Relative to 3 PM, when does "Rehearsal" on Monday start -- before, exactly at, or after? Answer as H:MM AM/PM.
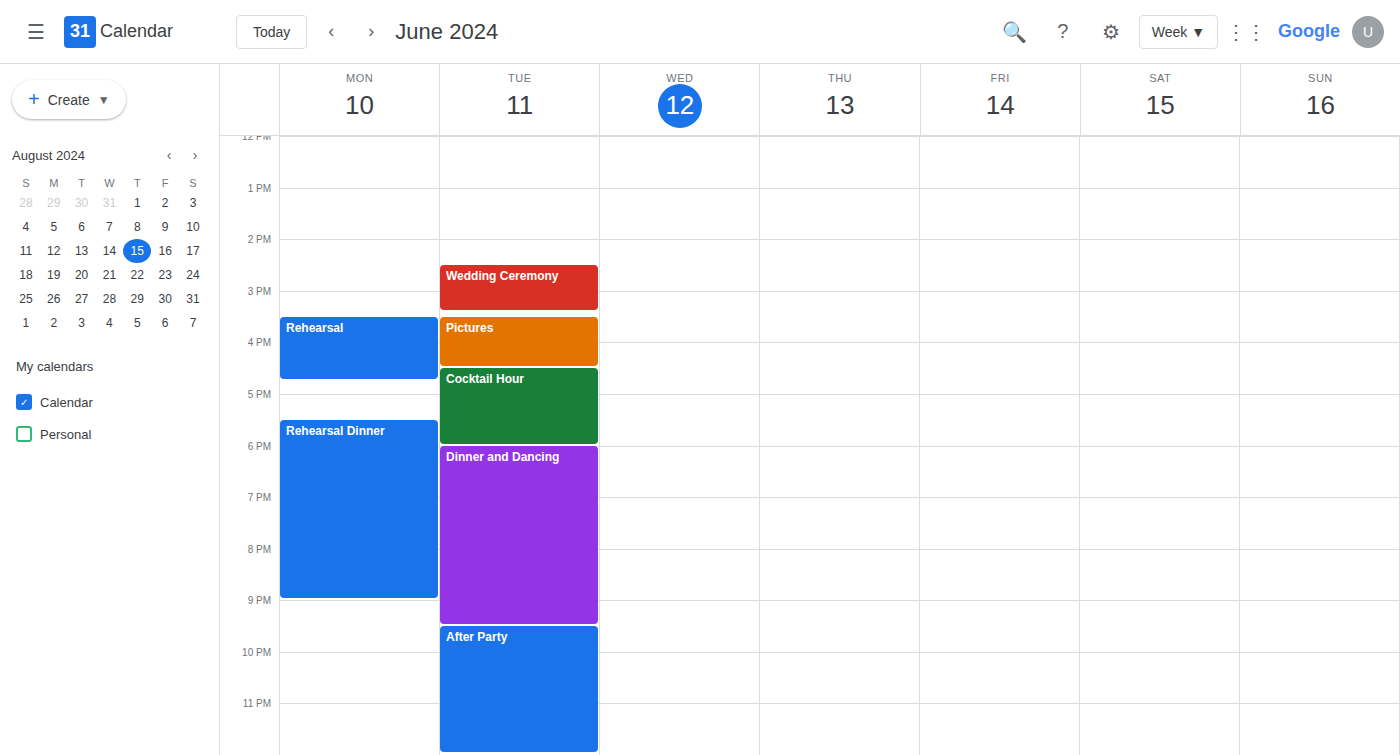
3:30 PM -- after 3 PM, 30 minutes below the 3 PM line.